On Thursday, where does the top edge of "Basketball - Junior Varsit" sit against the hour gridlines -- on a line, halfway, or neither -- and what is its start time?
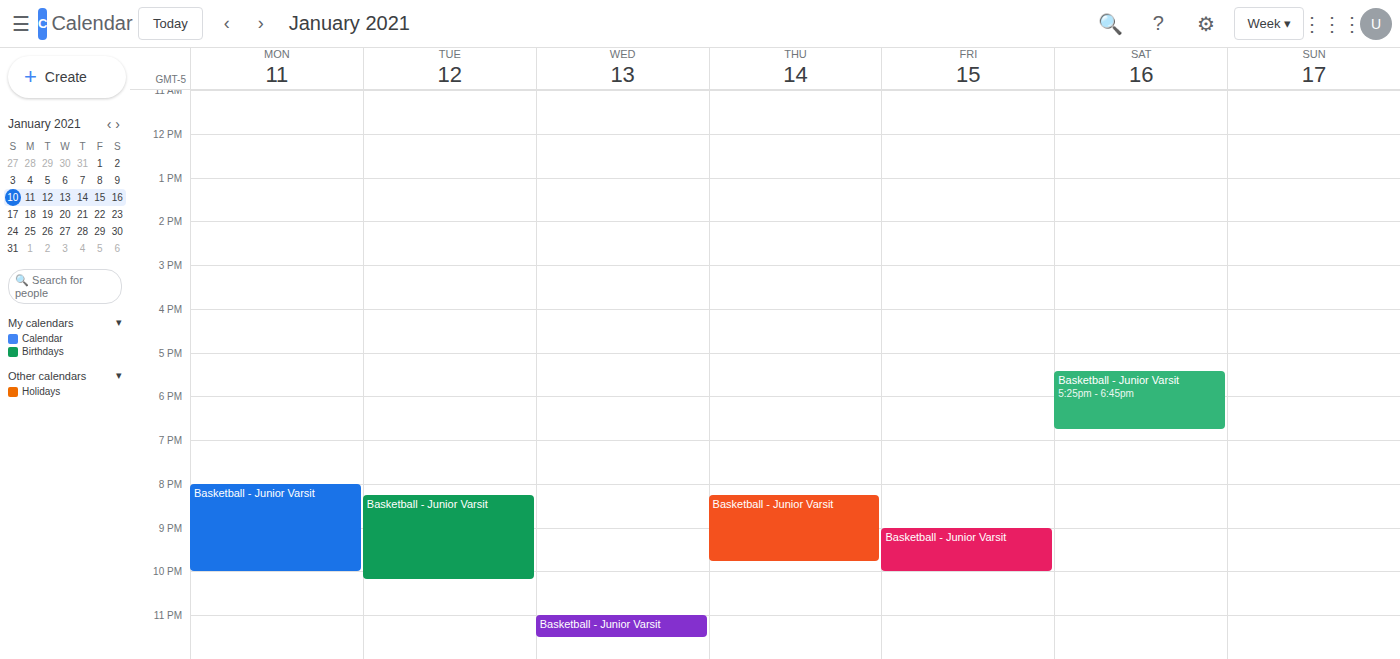
8:15 PM -- neither: a quarter of the way from the 8 PM line to the 9 PM line.